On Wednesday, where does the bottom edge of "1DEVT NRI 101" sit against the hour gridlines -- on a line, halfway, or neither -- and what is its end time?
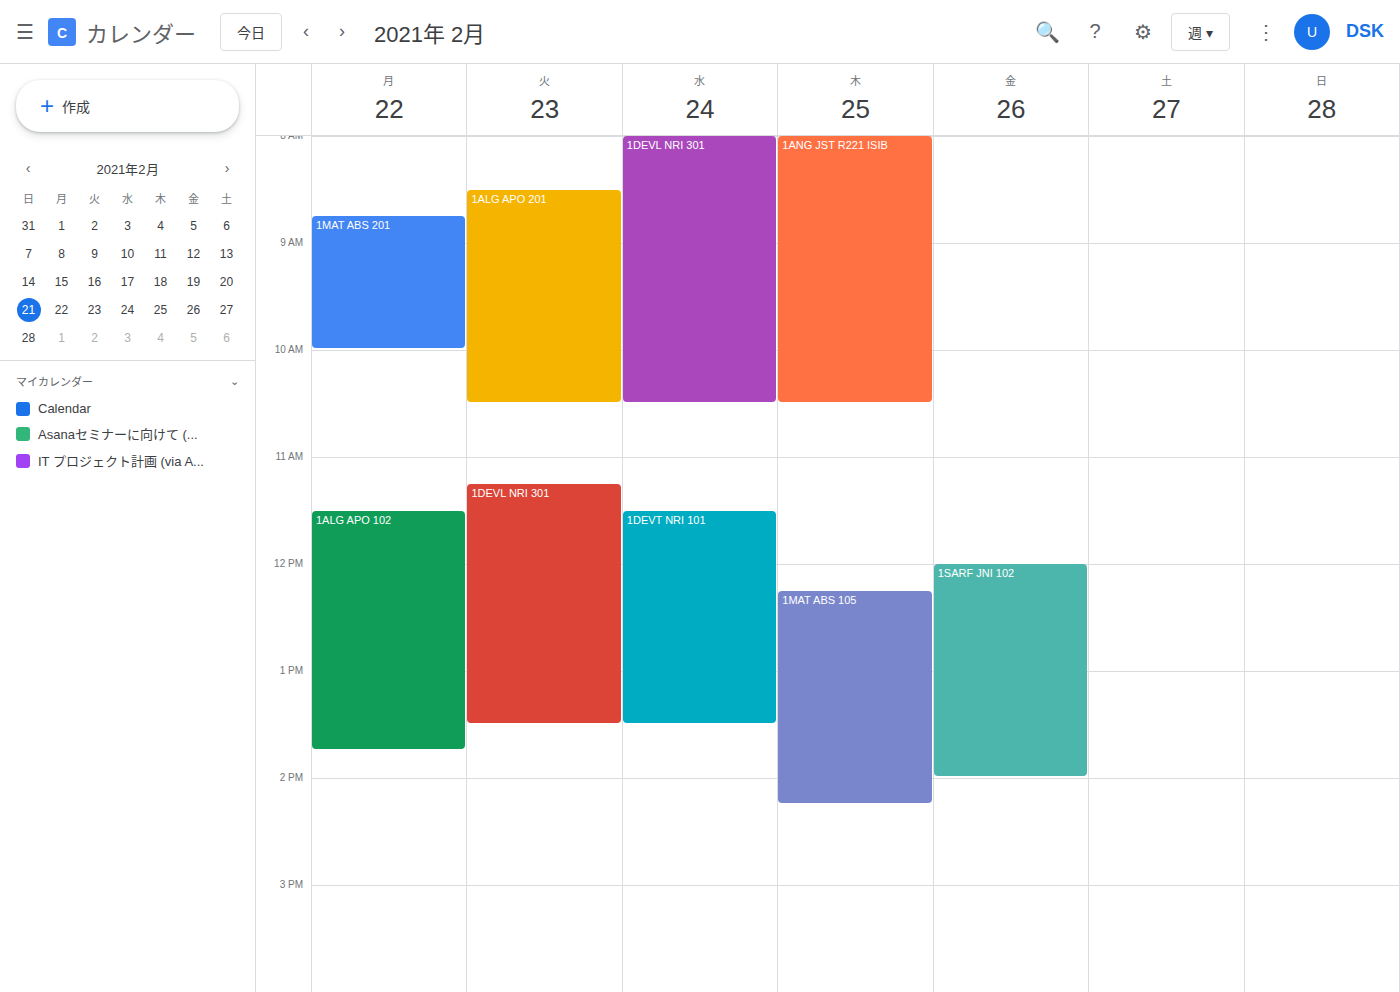
1:30 PM -- halfway between the 1 PM and 2 PM lines.